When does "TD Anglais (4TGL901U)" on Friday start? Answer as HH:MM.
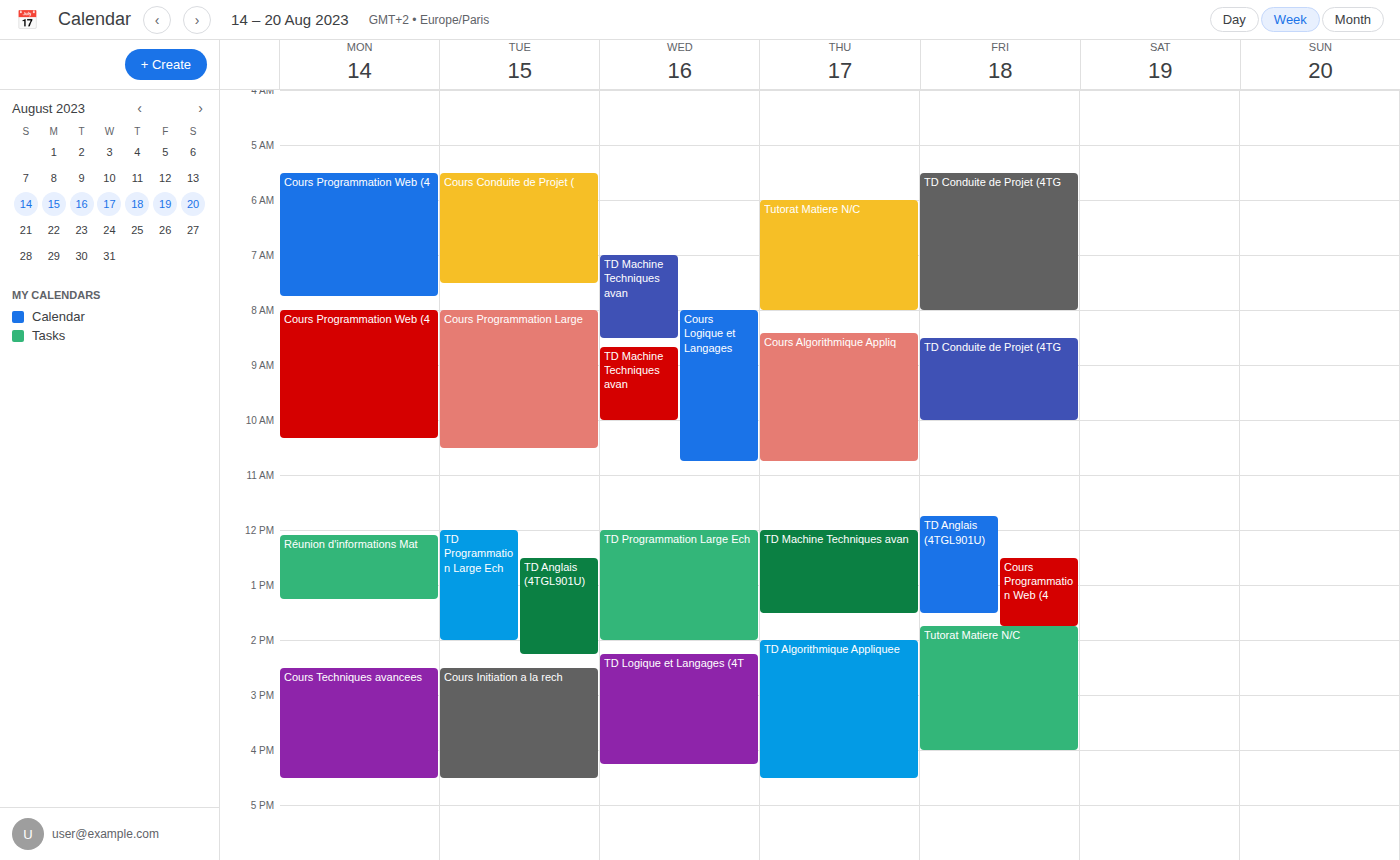
11:45